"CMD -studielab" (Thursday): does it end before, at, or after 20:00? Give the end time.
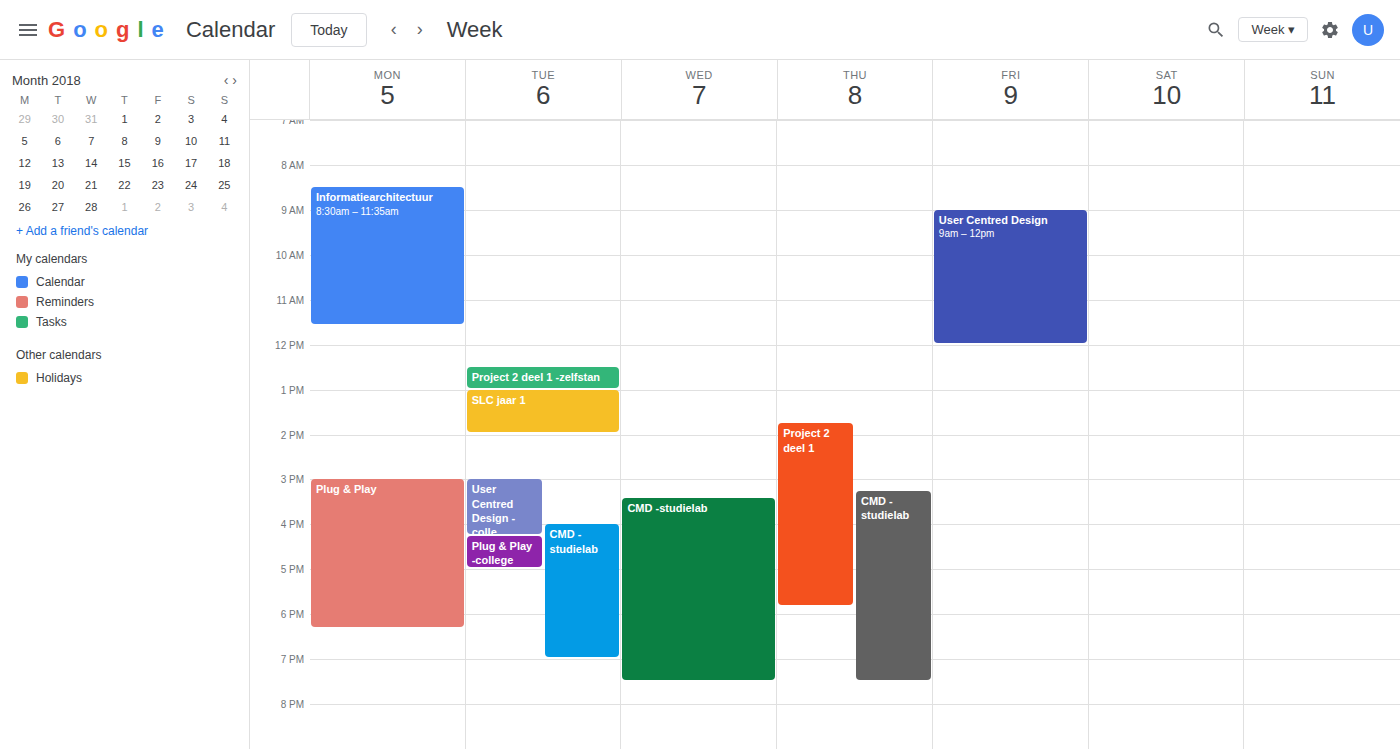
19:30 -- before 20:00, 30 minutes above the 20:00 line.